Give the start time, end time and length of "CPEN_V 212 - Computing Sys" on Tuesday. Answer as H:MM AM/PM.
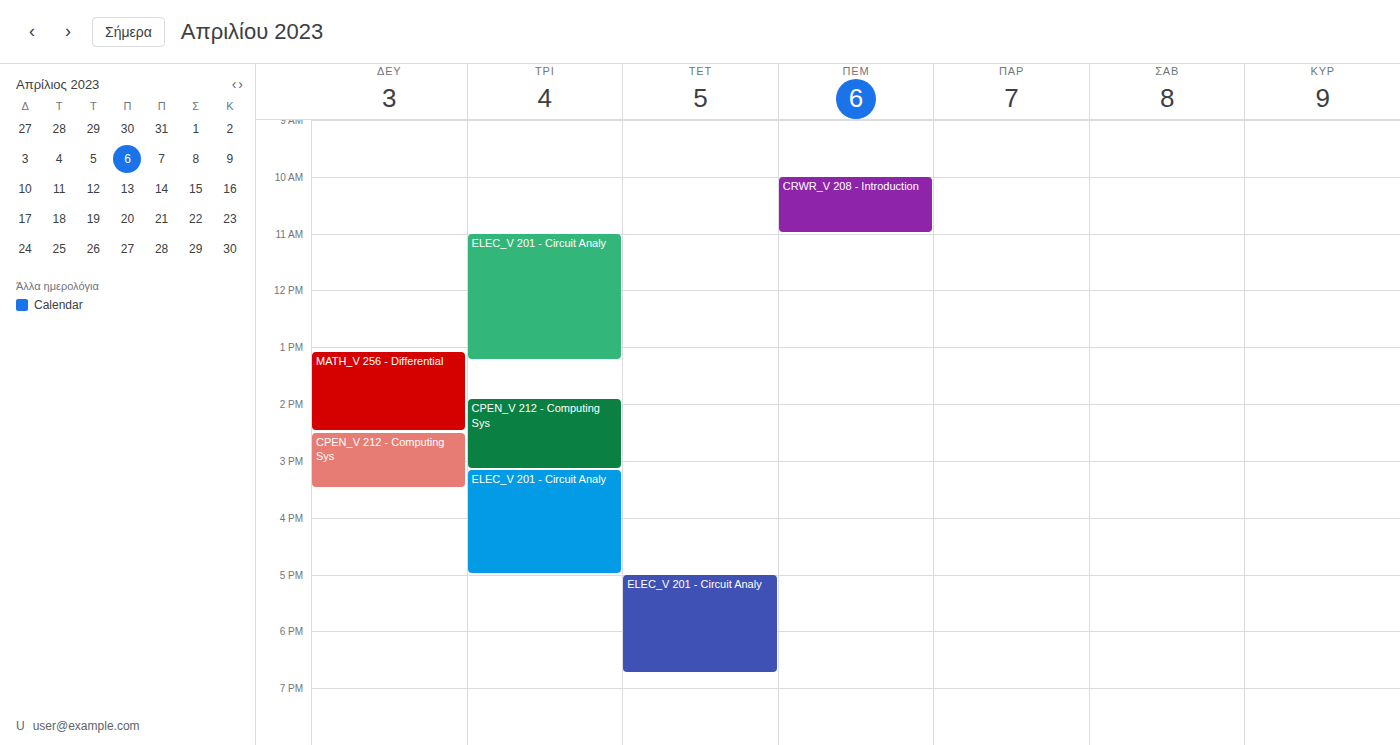
1:55 PM to 3:10 PM, 1 hour 15 minutes